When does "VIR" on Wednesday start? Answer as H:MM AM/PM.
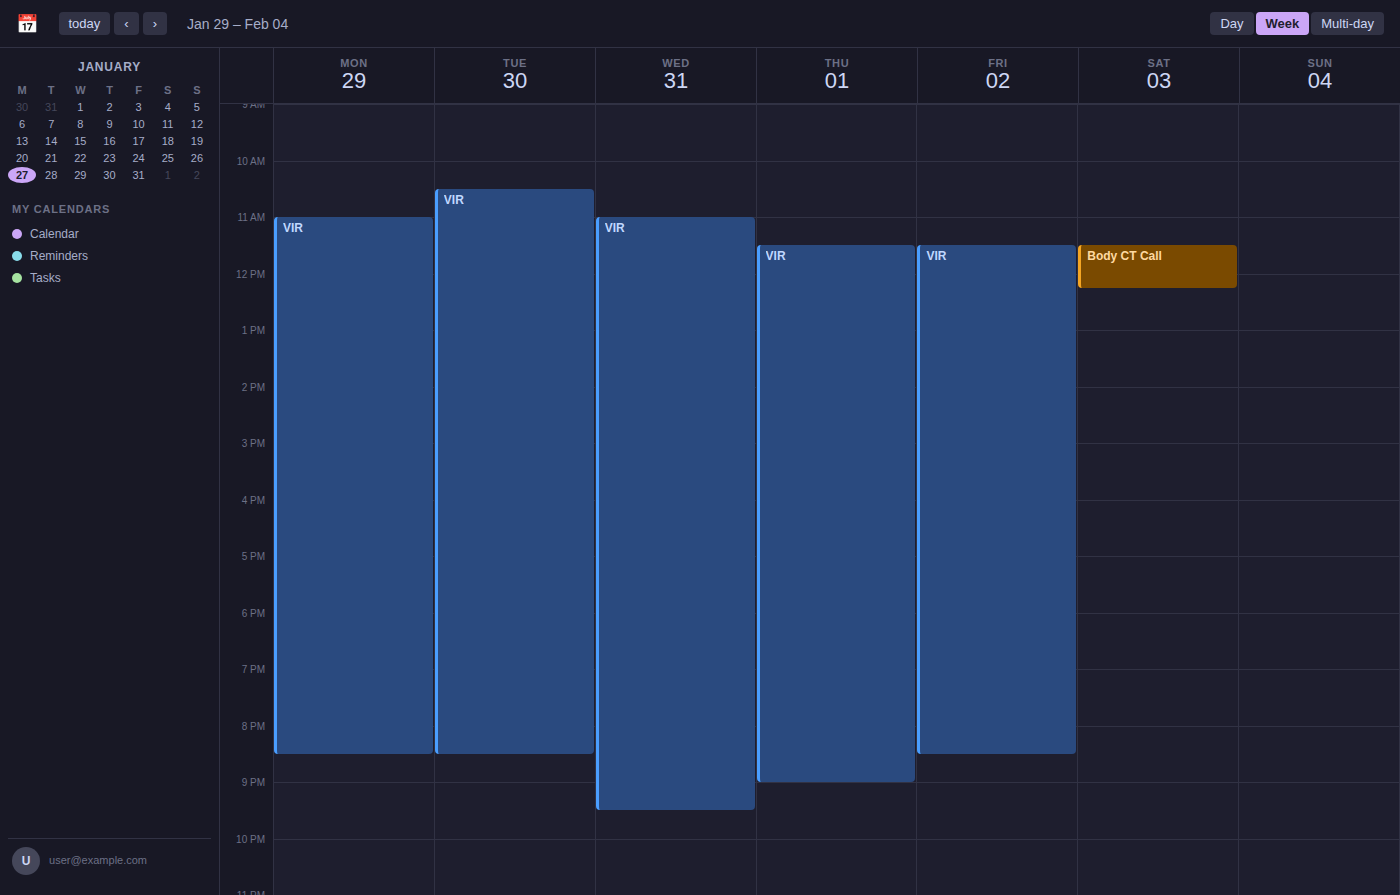
11:00 AM